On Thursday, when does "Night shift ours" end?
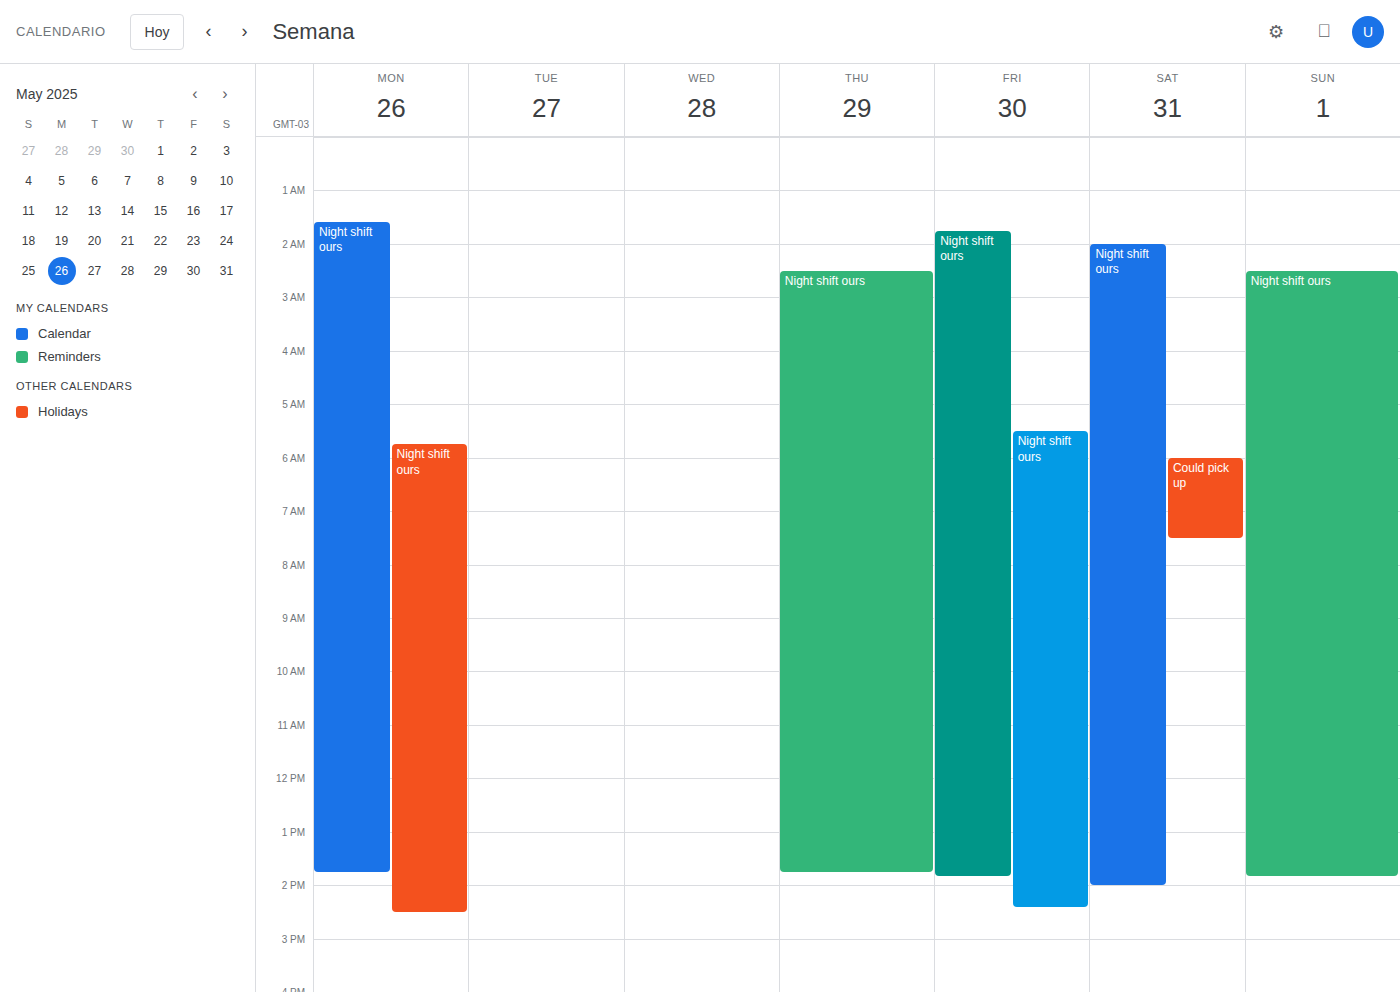
1:45 PM